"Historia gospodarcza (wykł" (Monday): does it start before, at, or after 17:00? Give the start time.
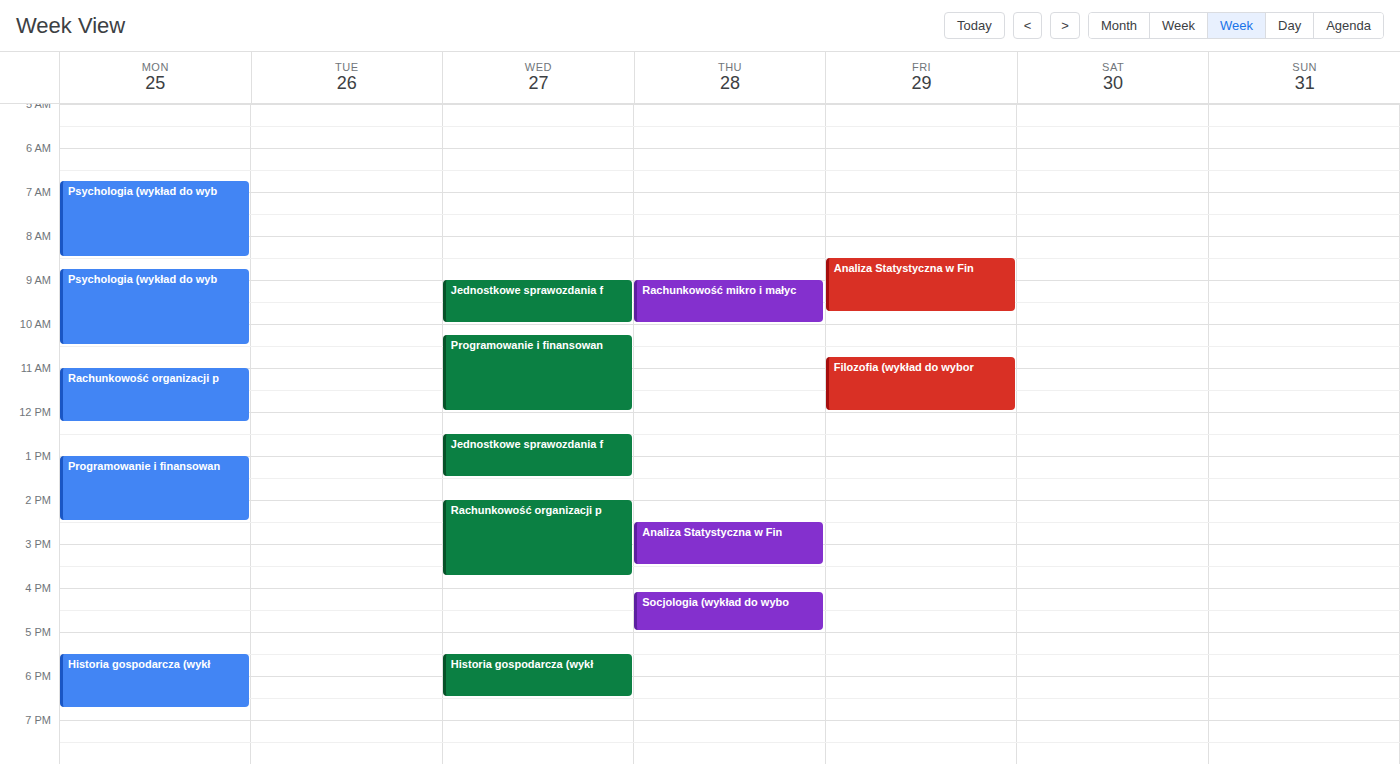
17:30 -- after 17:00, 30 minutes below the 17:00 line.